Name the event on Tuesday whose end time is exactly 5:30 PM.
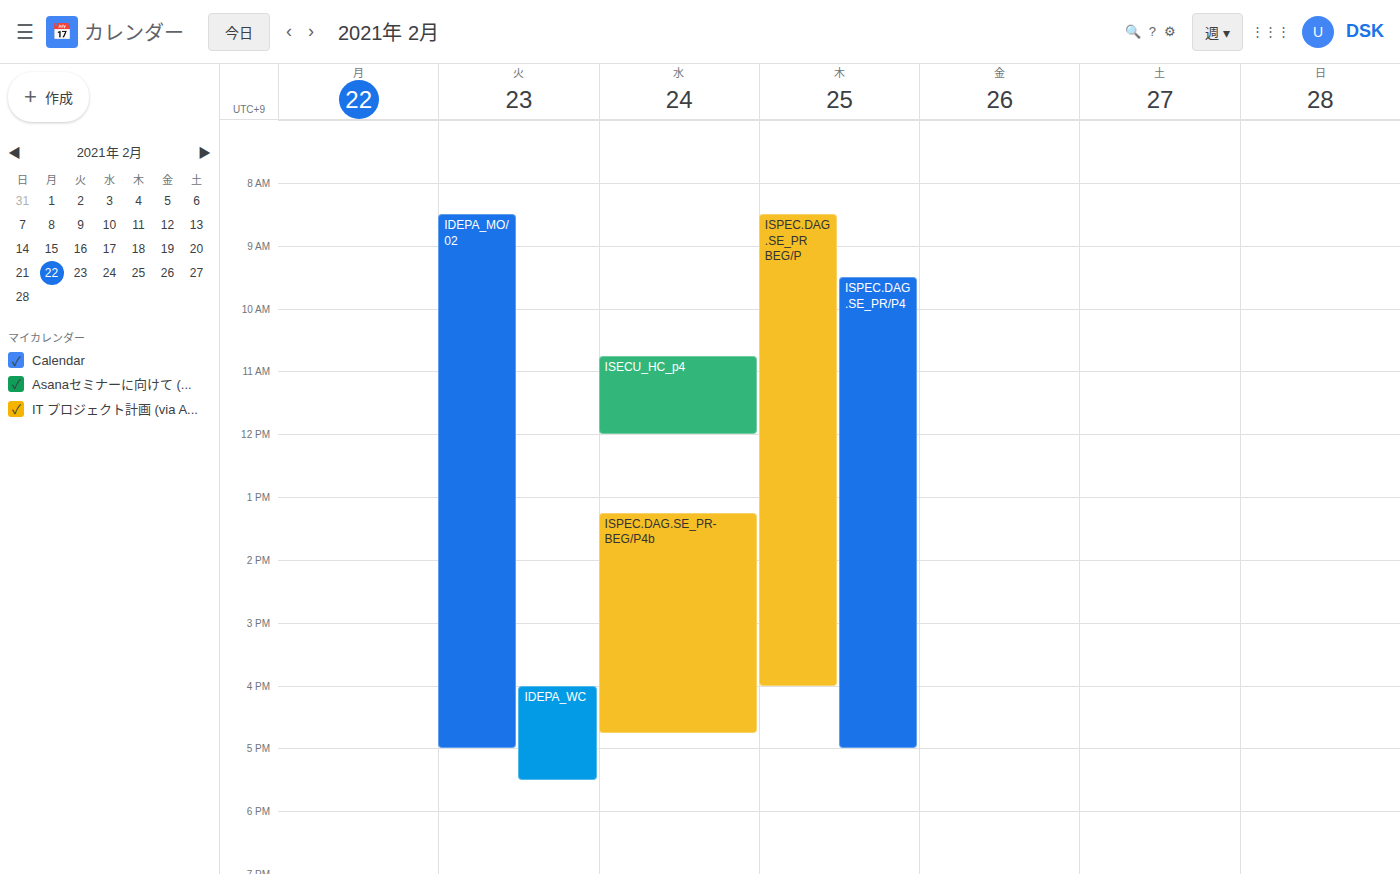
"IDEPA_WC"